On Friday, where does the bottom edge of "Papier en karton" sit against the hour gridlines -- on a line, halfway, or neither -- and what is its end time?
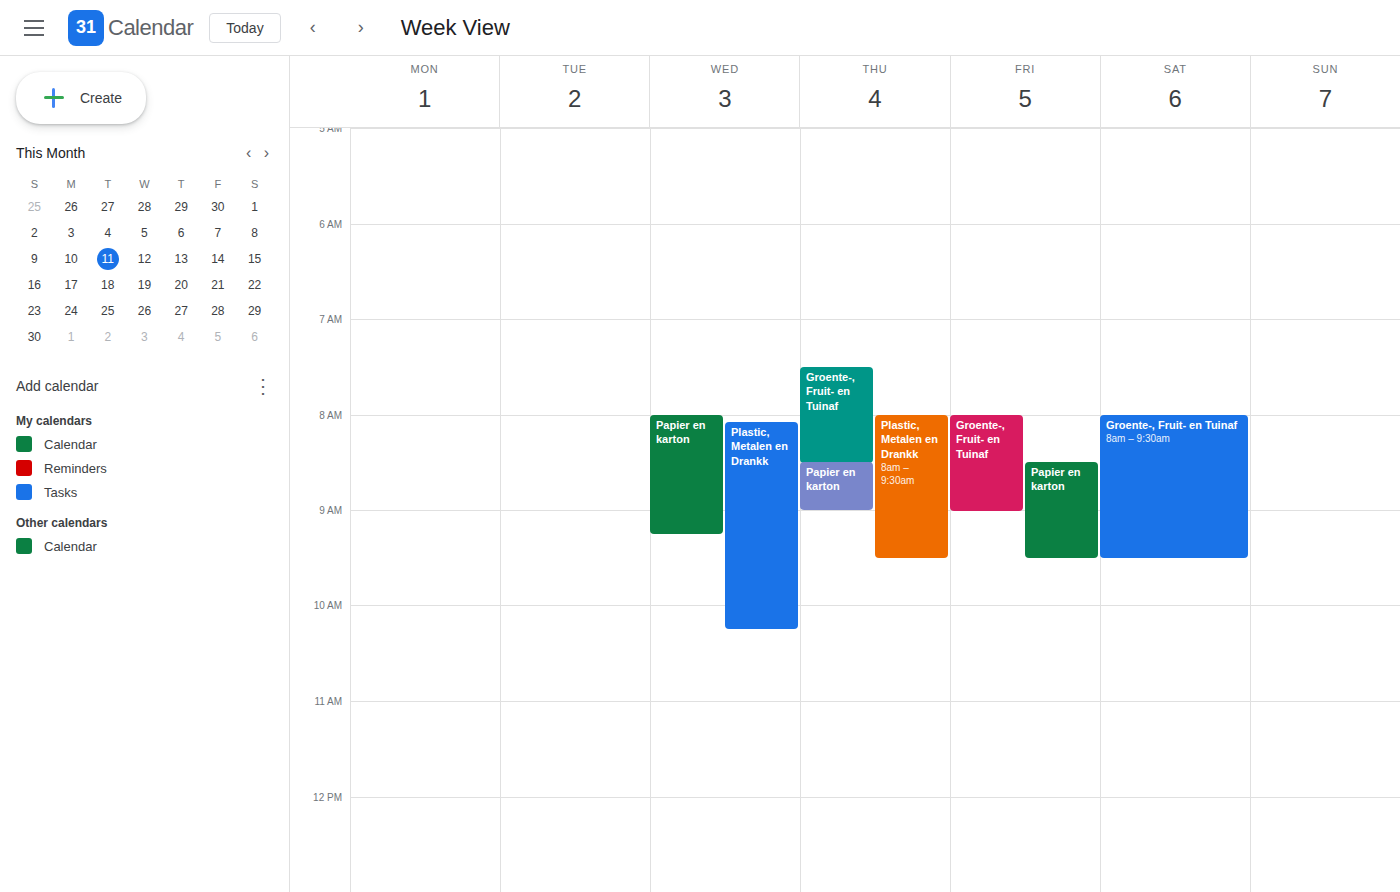
9:30 AM -- halfway between the 9 AM and 10 AM lines.